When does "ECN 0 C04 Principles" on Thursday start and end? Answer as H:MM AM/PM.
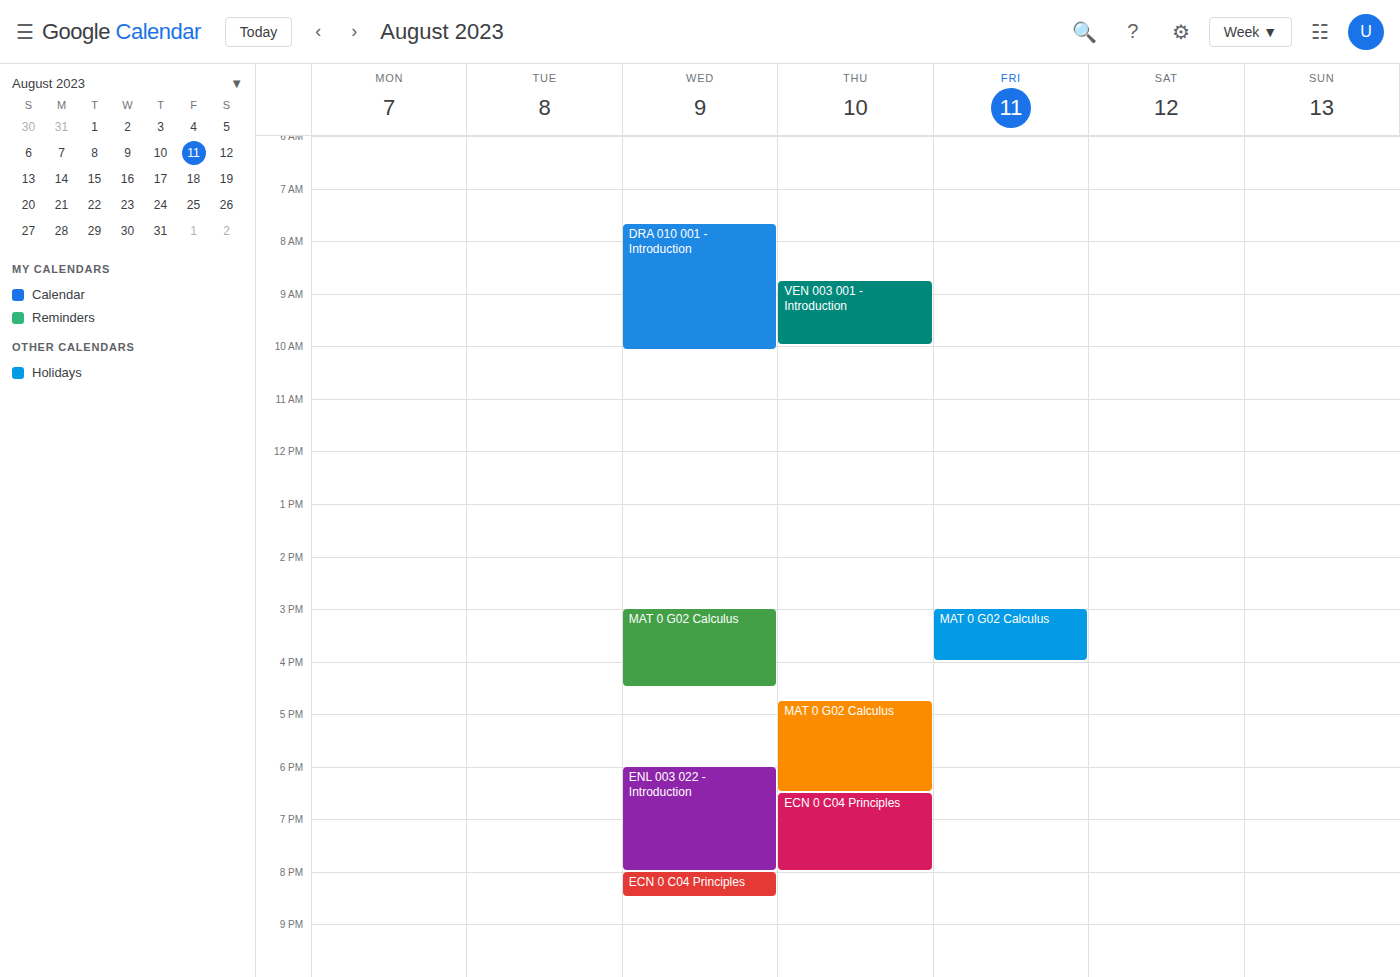
6:30 PM to 8:00 PM